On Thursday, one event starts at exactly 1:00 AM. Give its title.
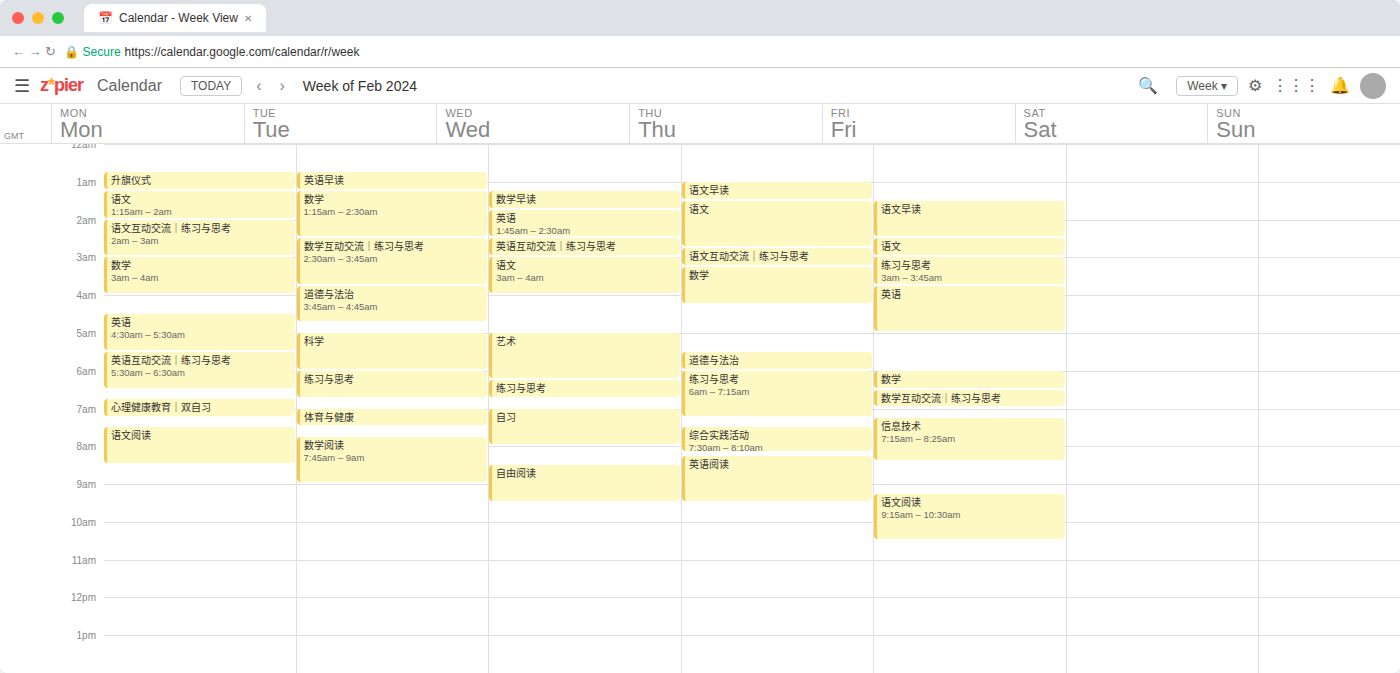
"语文早读"